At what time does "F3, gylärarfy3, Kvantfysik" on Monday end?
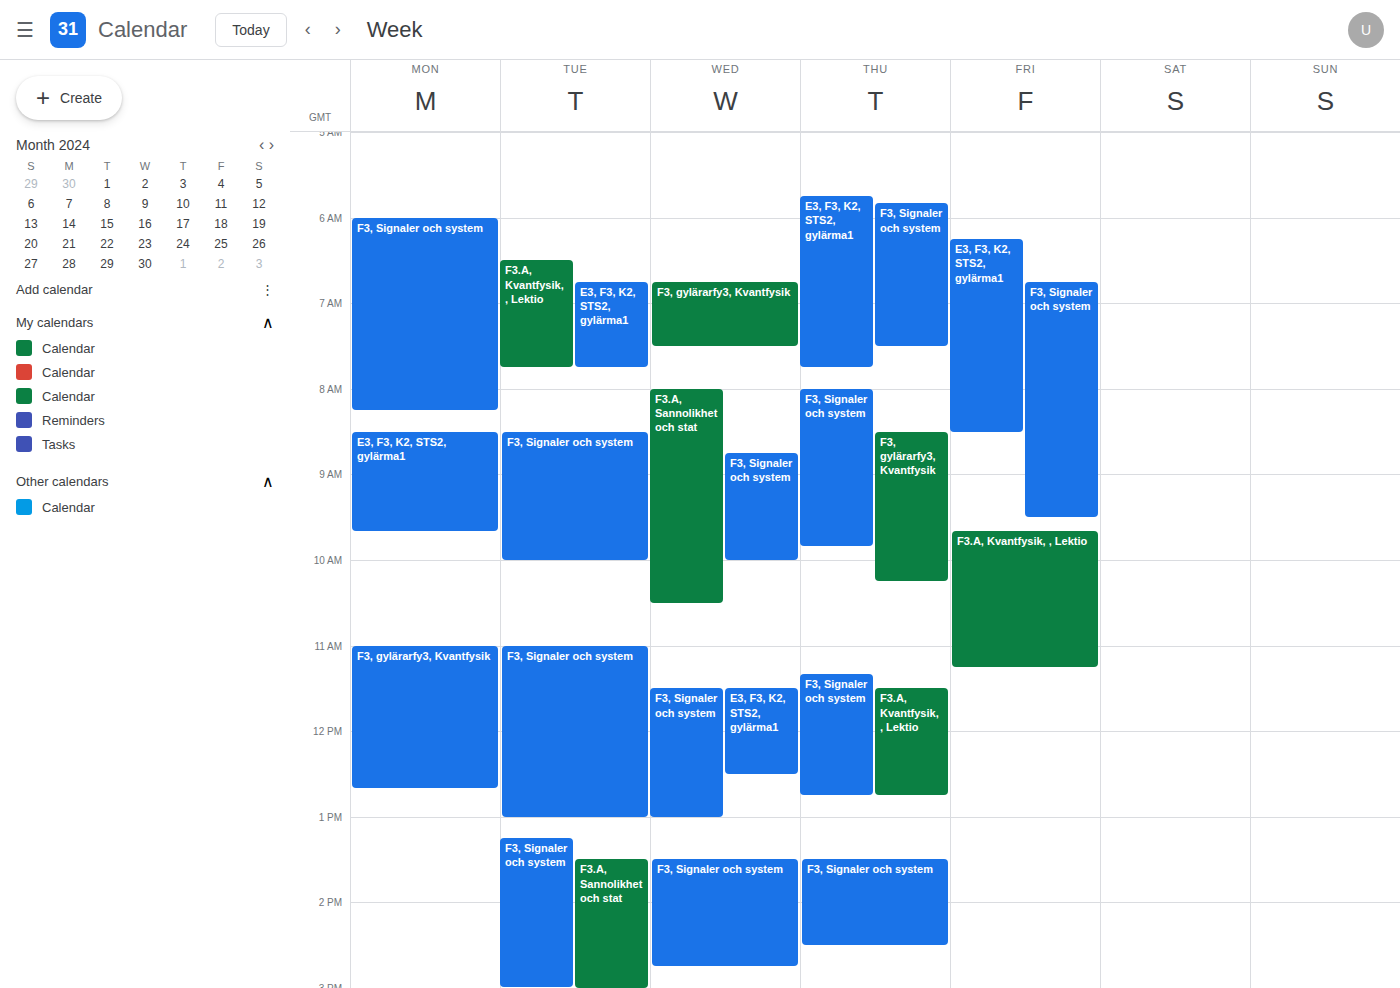
12:40